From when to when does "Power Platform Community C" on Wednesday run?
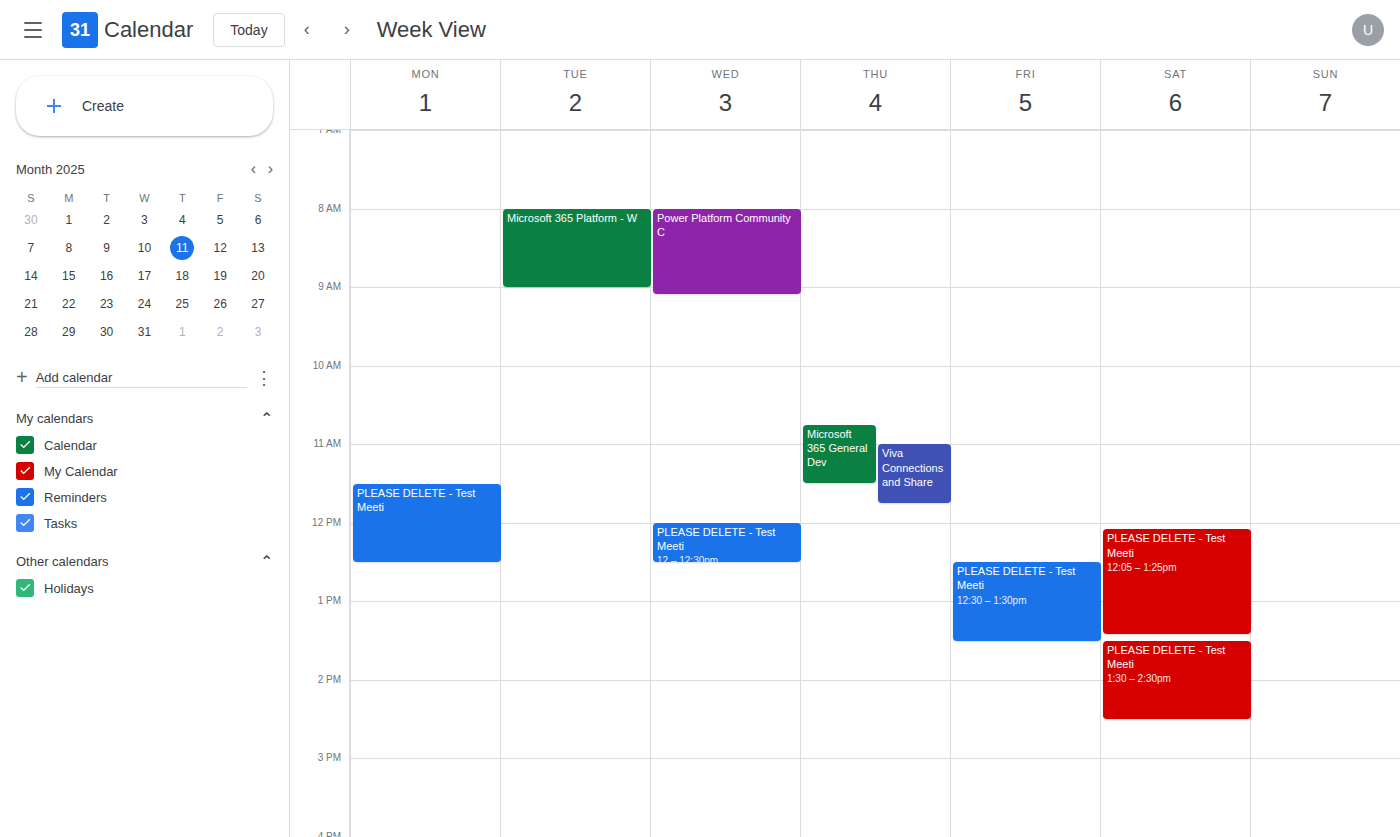
8:00 AM to 9:05 AM